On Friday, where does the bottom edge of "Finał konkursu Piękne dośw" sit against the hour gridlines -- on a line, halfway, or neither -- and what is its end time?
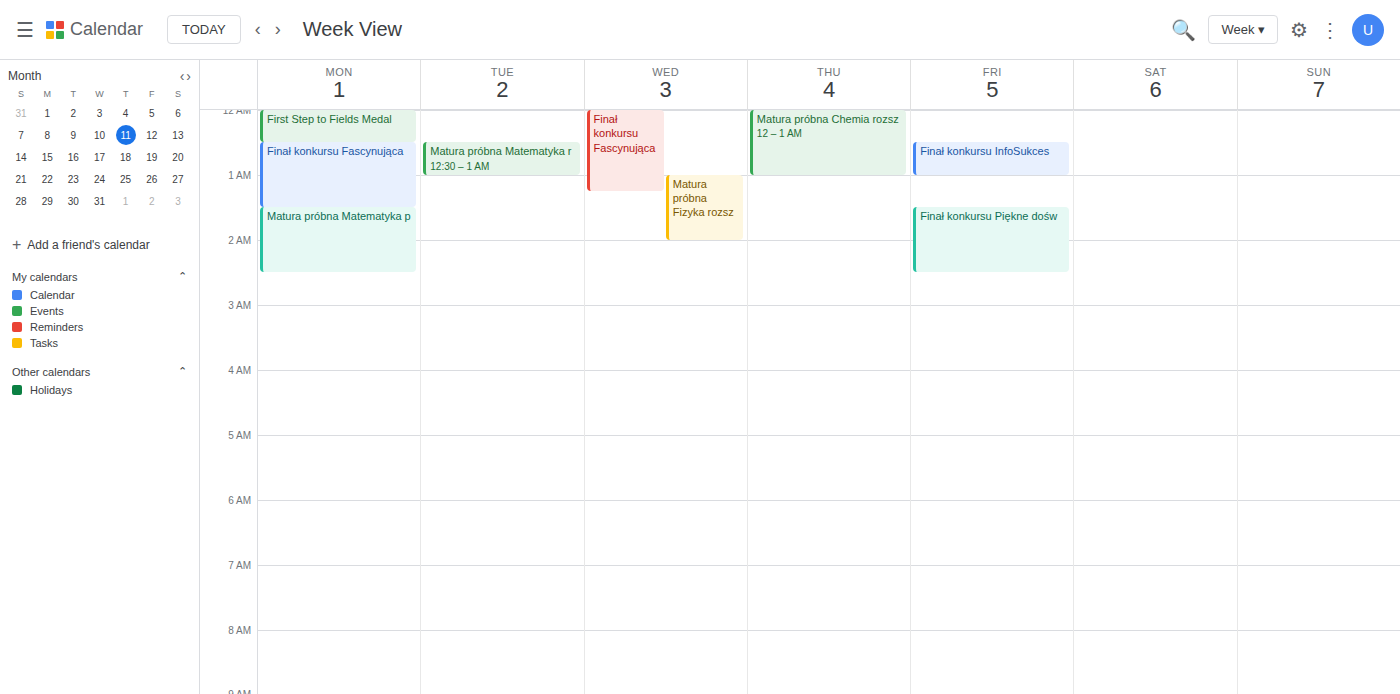
2:30 AM -- halfway between the 2 AM and 3 AM lines.